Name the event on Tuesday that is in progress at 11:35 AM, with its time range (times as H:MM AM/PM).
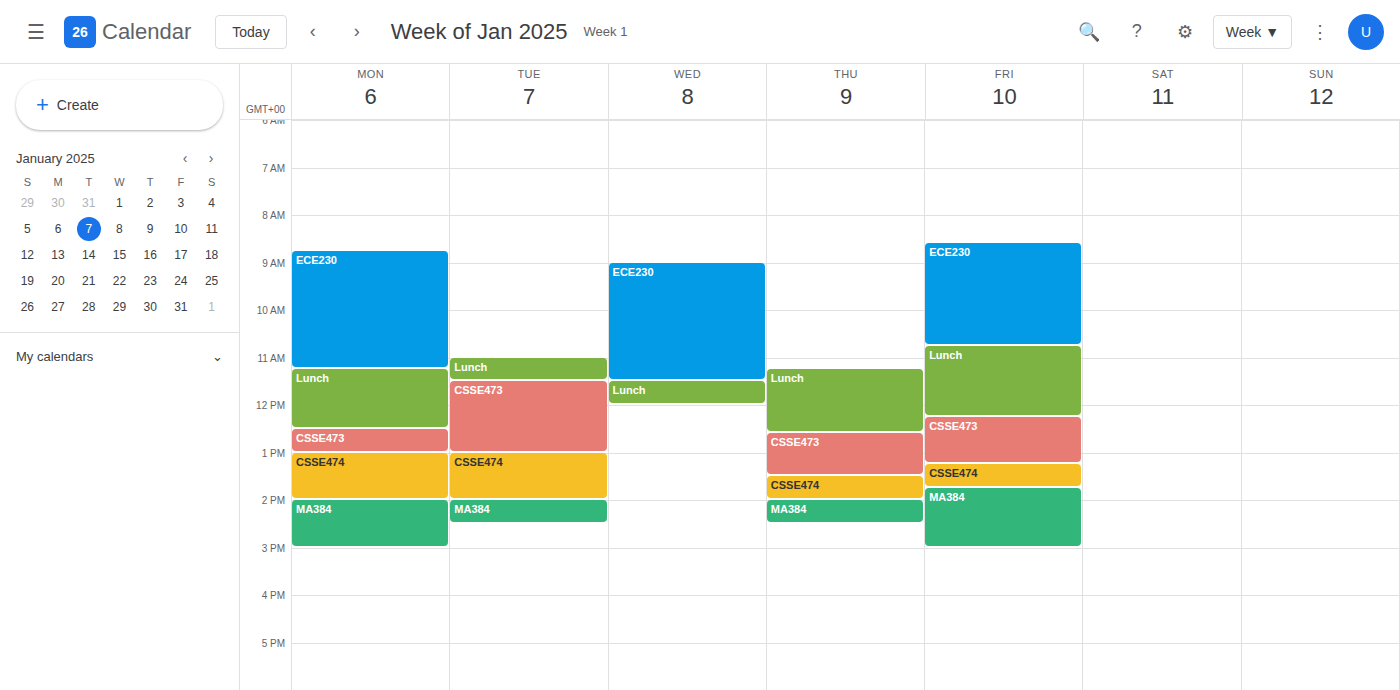
"CSSE473", 11:30 AM to 1:00 PM